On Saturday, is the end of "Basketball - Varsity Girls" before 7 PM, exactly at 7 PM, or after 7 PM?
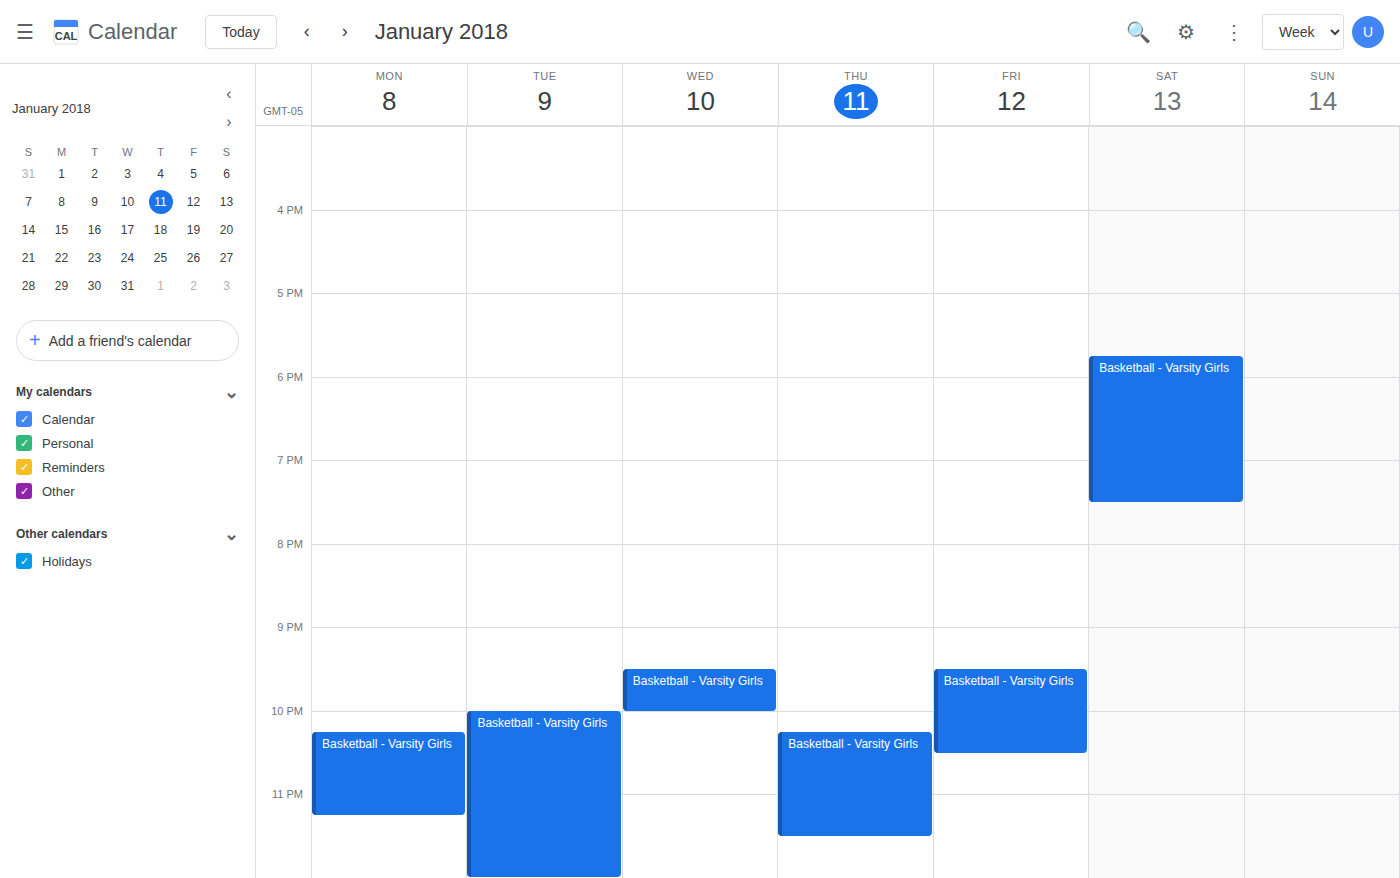
7:30 PM -- after 7 PM, 30 minutes below the 7 PM line.